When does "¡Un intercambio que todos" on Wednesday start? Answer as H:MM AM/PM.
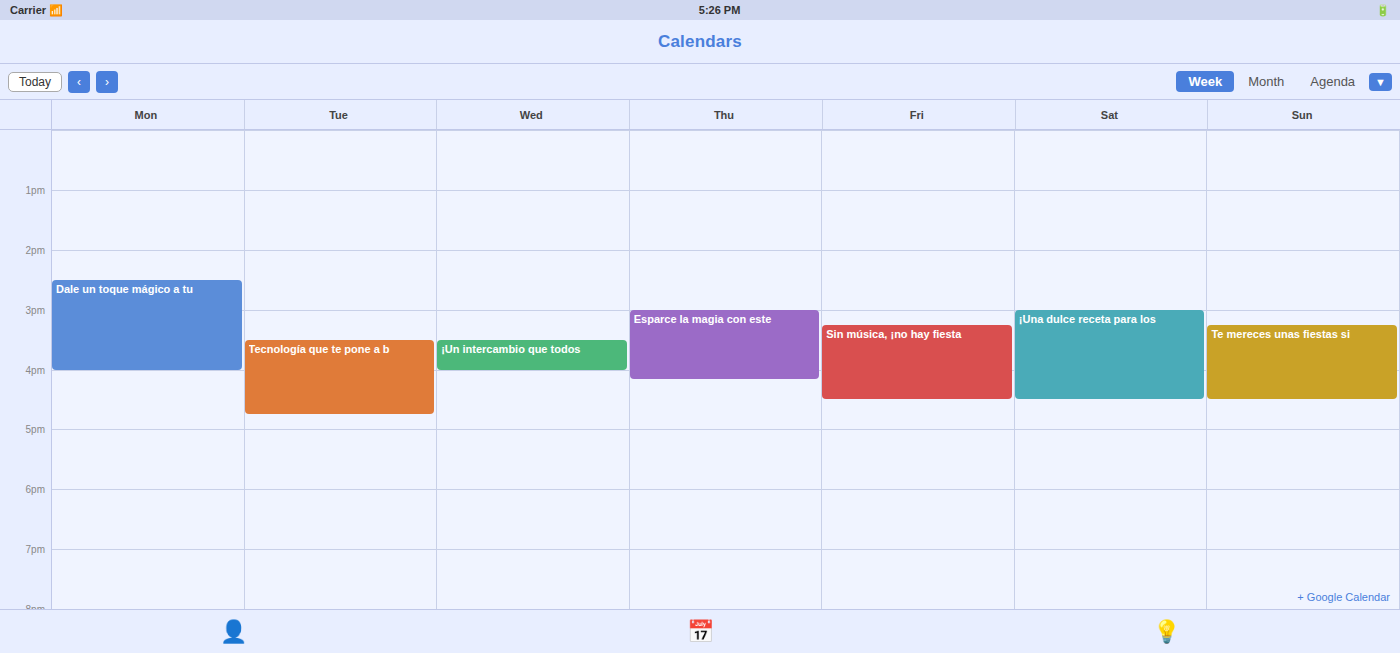
3:30 PM